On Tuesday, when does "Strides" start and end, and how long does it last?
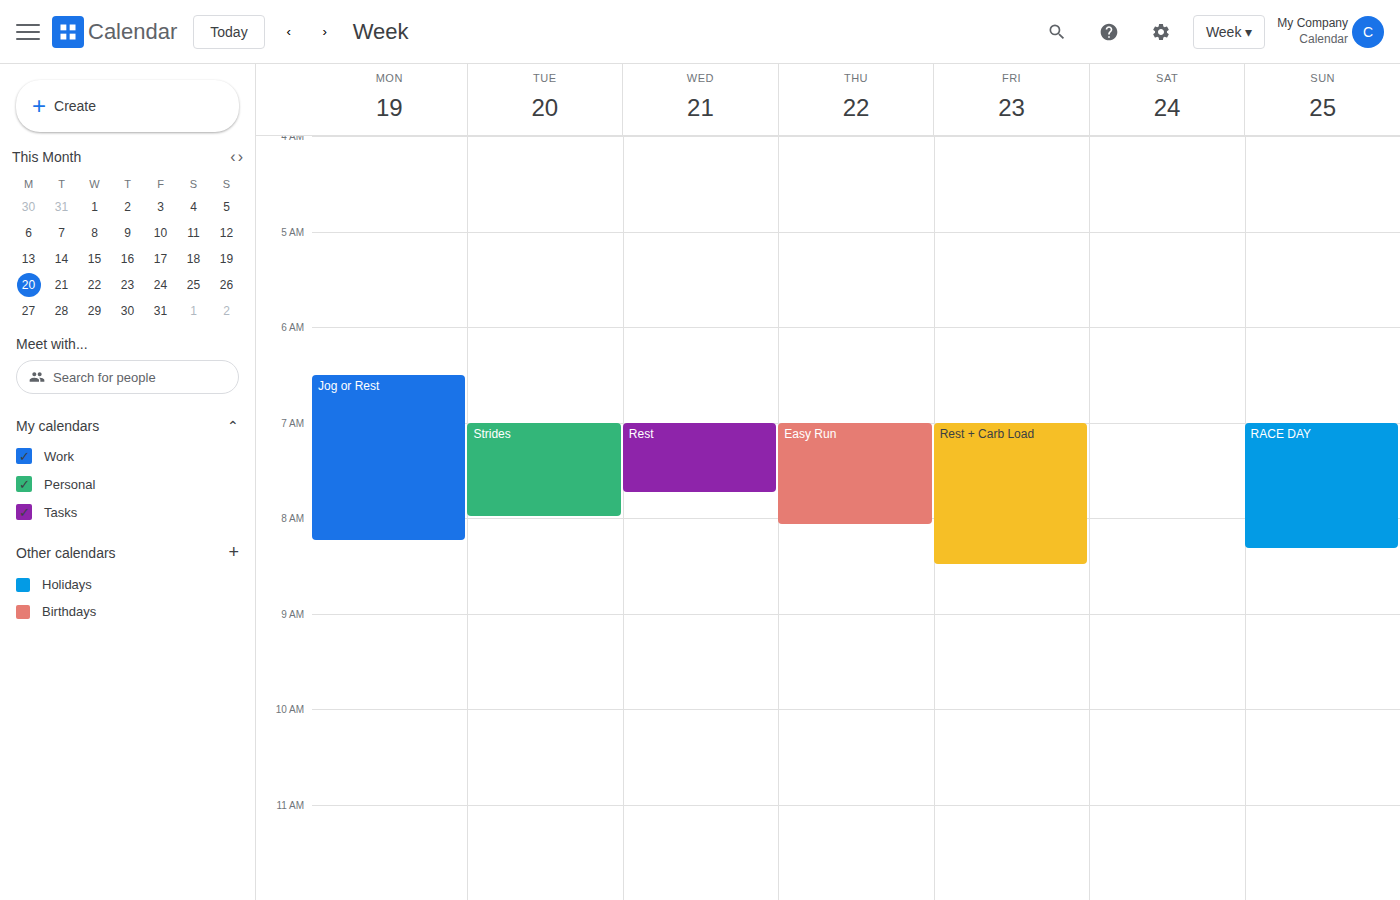
7:00 AM to 8:00 AM, 1 hour